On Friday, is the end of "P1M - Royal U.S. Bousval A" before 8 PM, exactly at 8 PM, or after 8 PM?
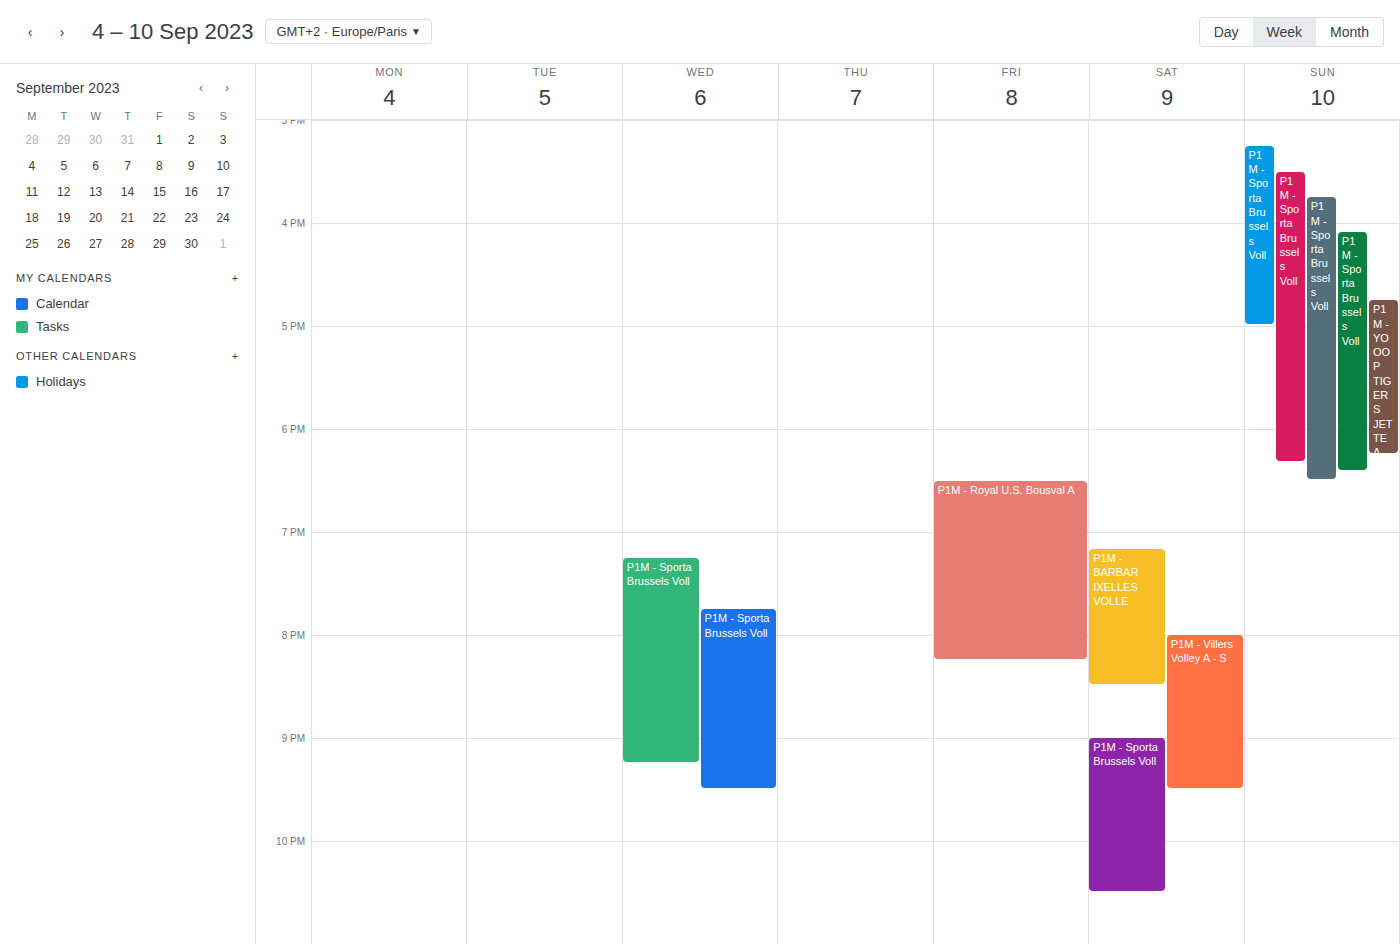
8:15 PM -- after 8 PM, 15 minutes below the 8 PM line.